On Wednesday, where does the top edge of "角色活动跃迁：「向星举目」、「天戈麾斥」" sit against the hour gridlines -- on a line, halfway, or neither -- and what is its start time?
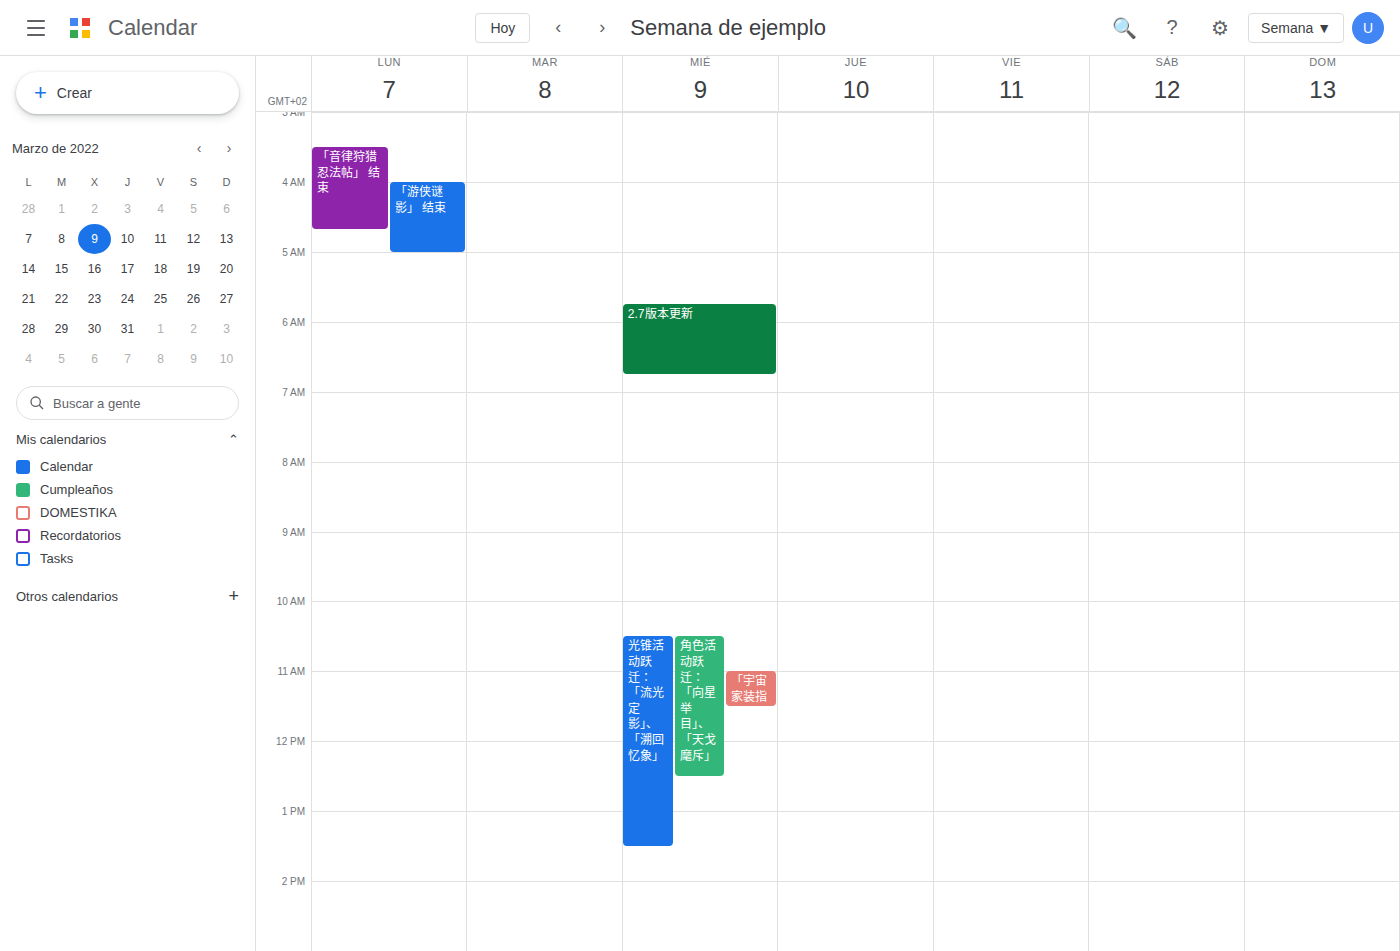
10:30 AM -- halfway between the 10 AM and 11 AM lines.